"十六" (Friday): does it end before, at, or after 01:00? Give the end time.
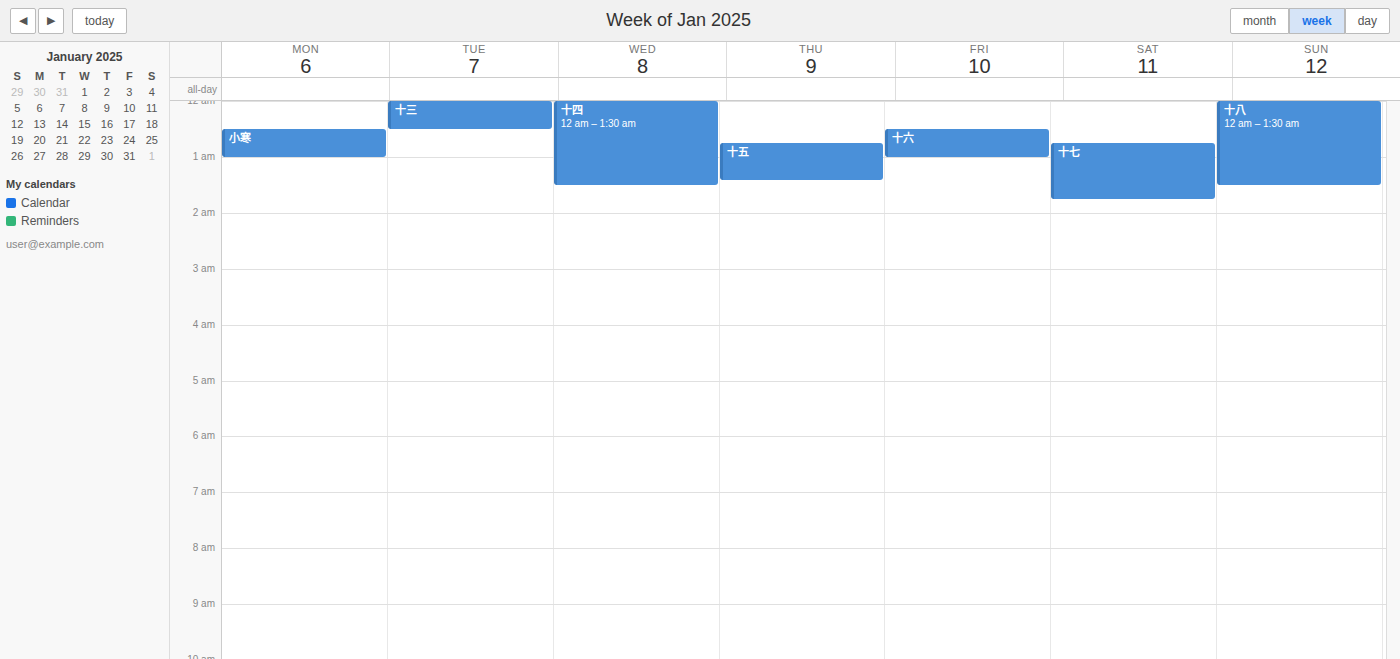
01:00 -- exactly at 01:00, on the 01:00 line.